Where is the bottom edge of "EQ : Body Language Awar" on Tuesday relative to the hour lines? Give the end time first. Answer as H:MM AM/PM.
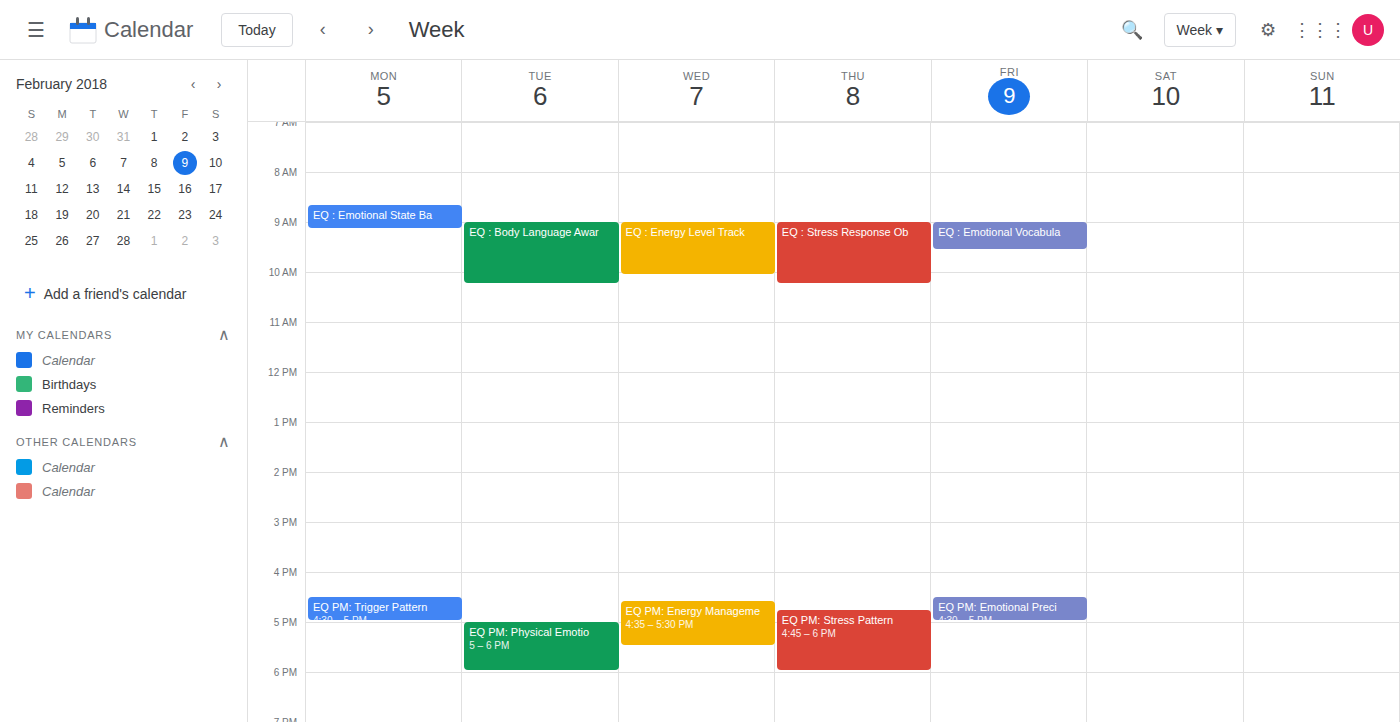
10:15 AM -- neither: a quarter of the way from the 10 AM line to the 11 AM line.